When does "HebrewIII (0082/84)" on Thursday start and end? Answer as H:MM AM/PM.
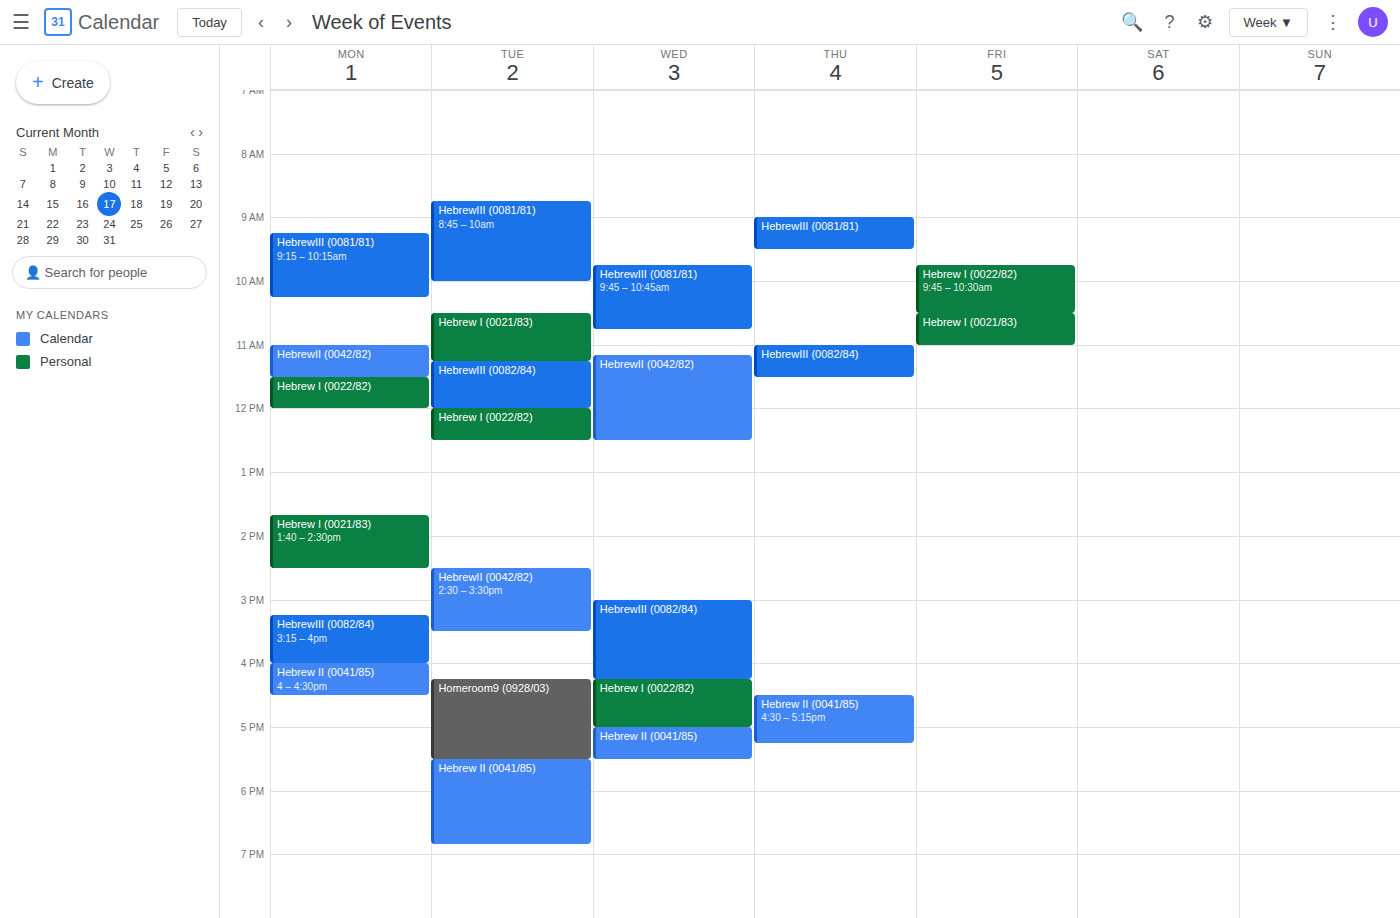
11:00 AM to 11:30 AM